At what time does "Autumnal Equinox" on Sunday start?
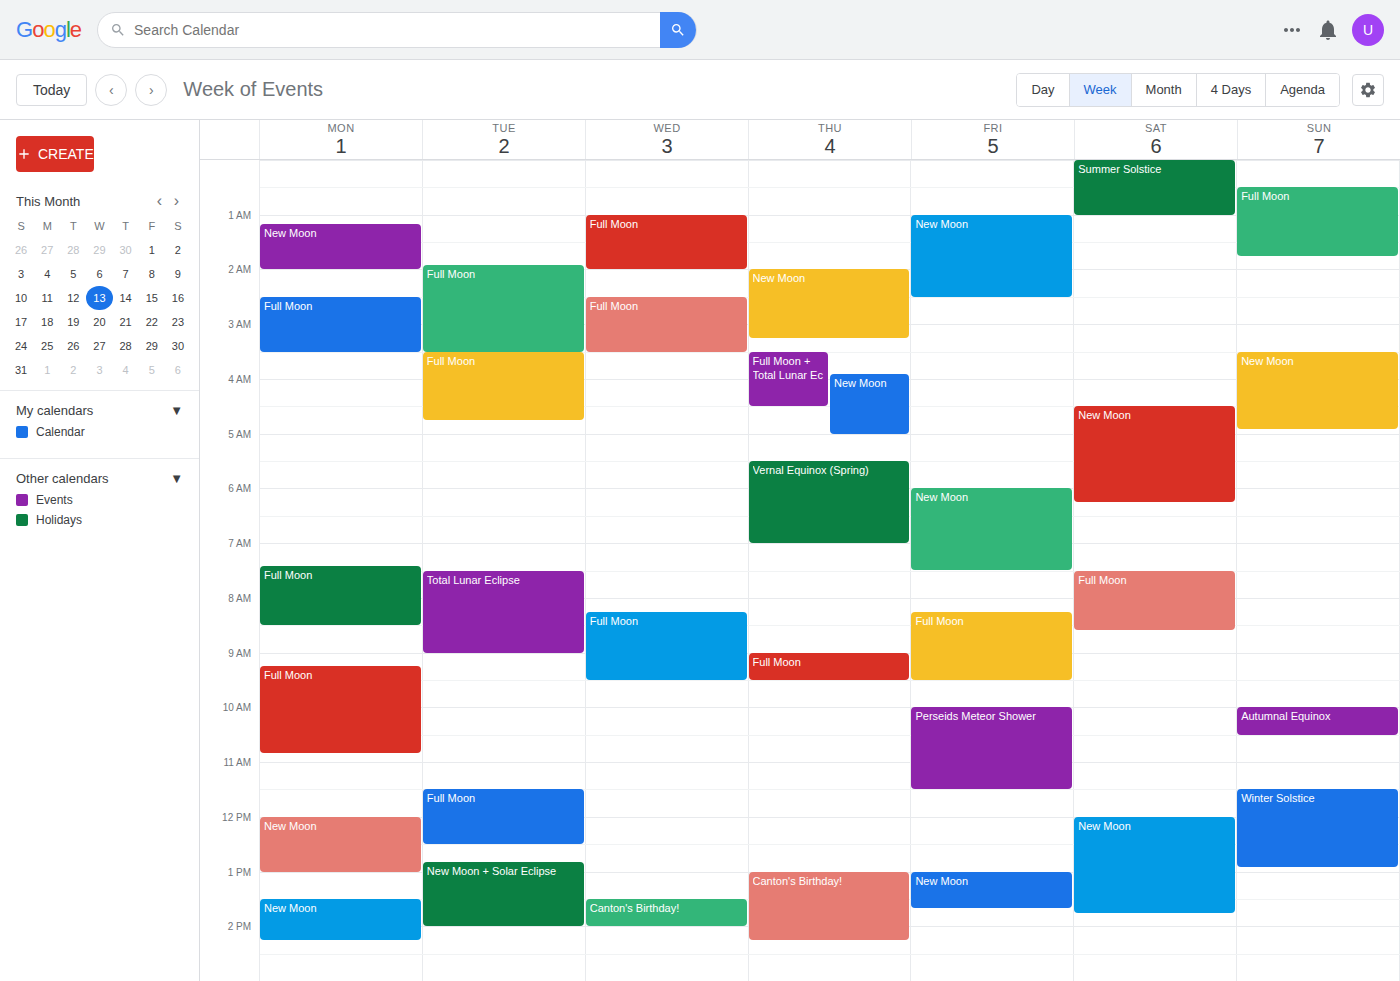
10:00 AM